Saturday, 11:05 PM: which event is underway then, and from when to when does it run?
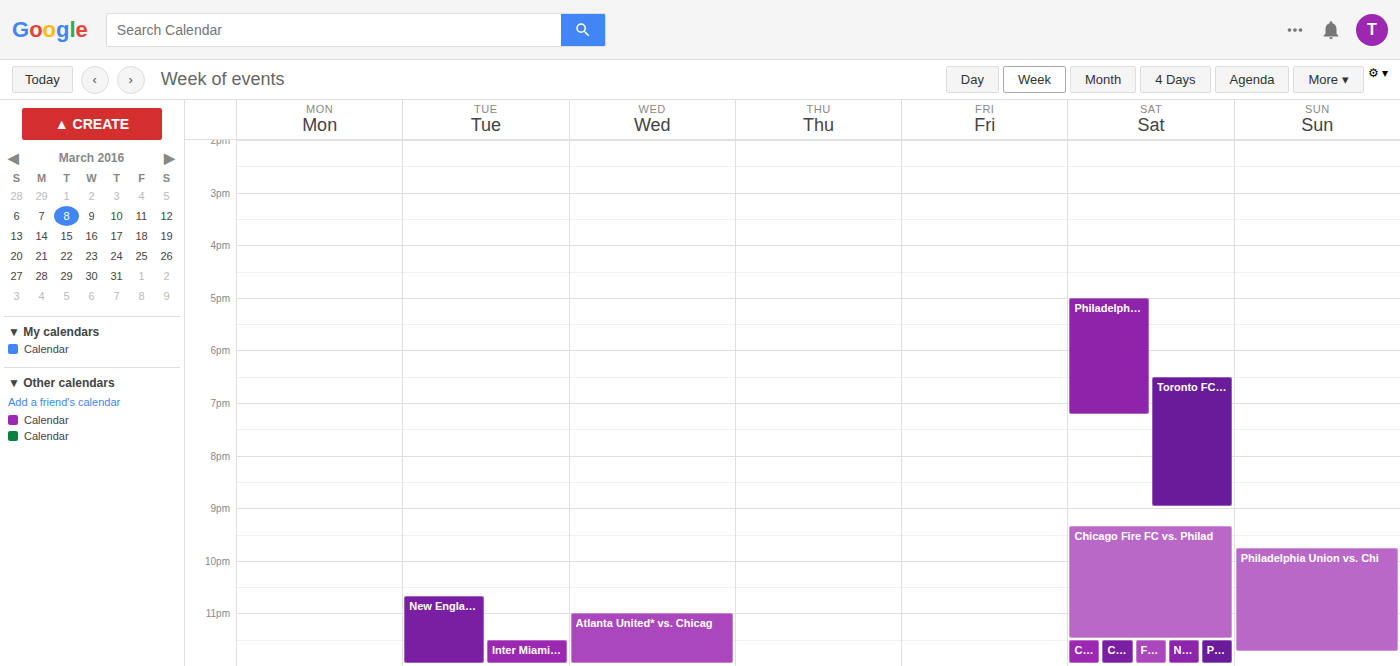
"Chicago Fire FC vs. Philad", 9:20 PM to 11:30 PM